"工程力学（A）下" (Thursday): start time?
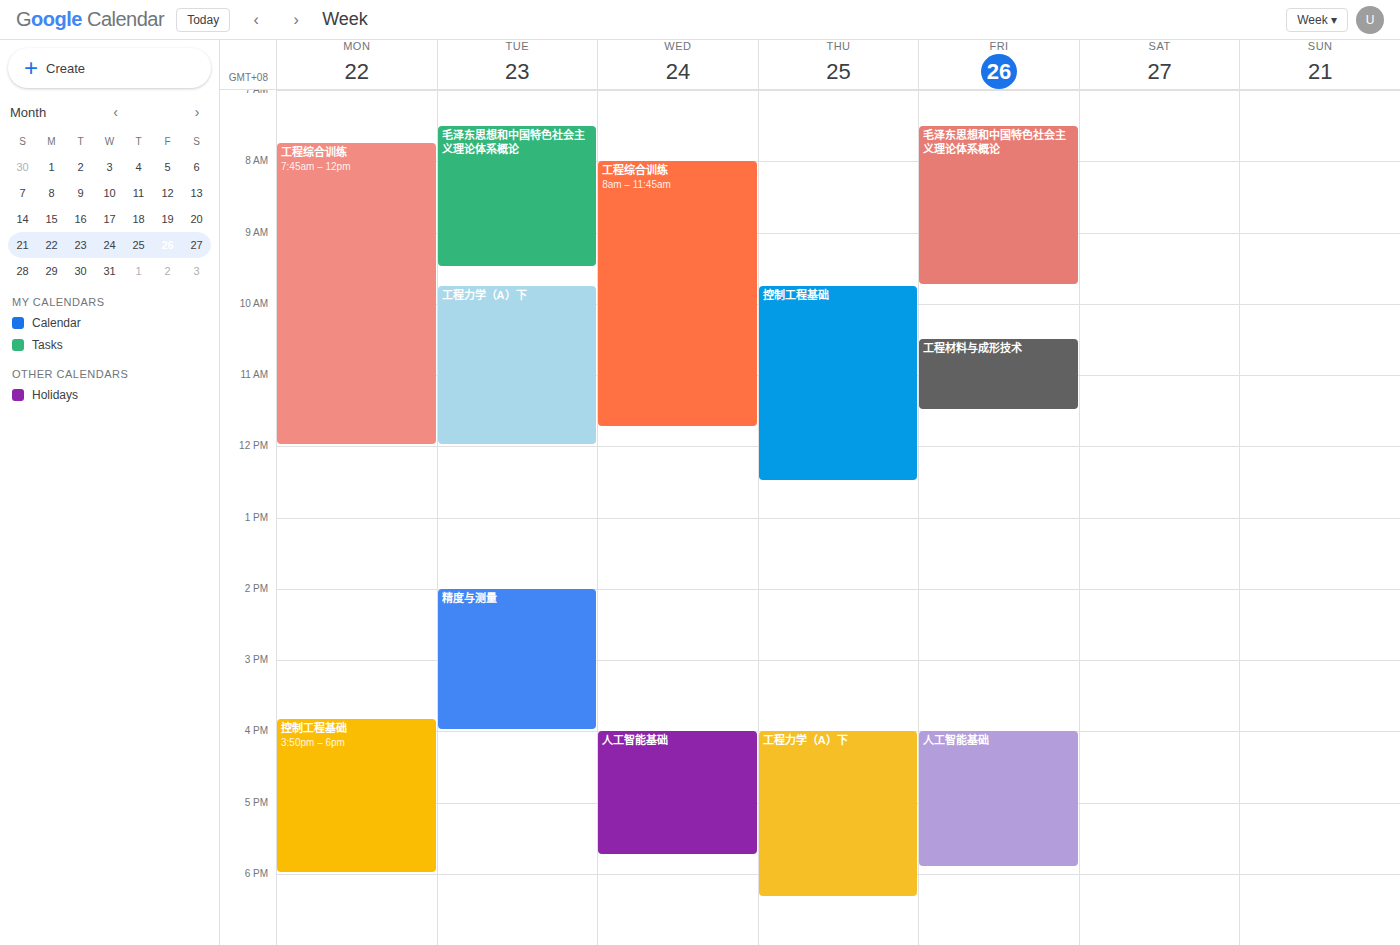
4:00 PM